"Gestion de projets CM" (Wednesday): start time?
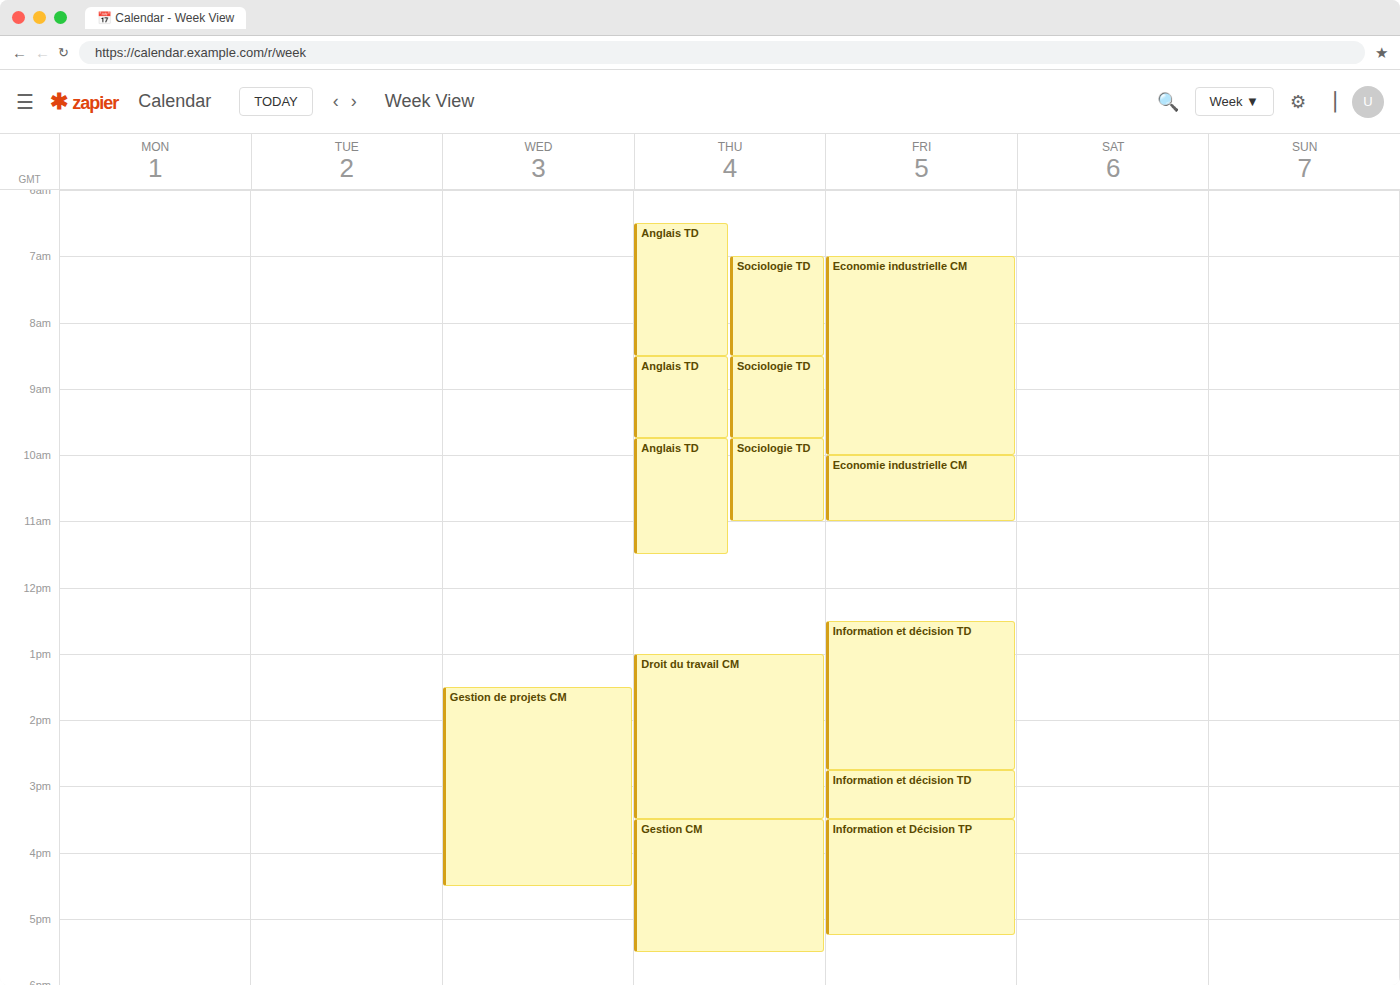
13:30